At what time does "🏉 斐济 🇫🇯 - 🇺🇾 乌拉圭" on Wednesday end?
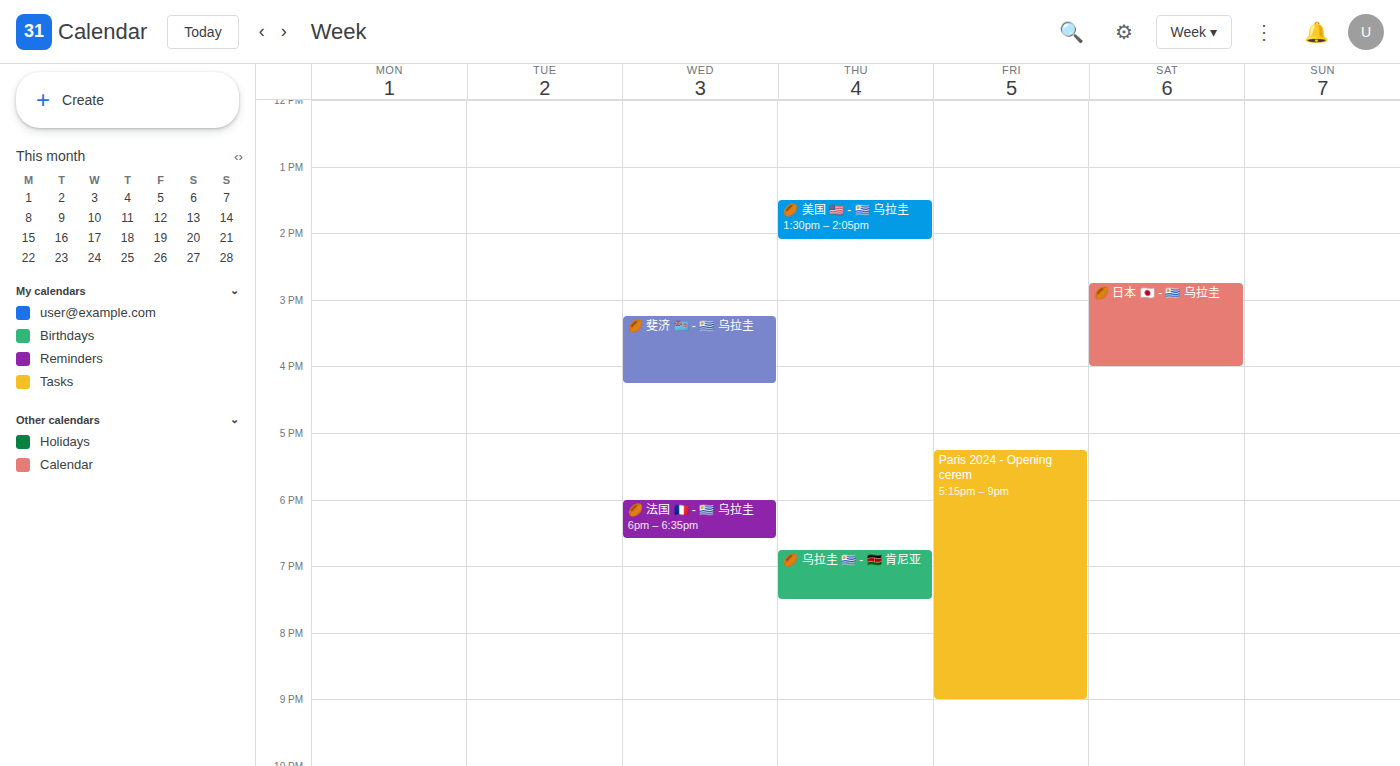
4:15 PM